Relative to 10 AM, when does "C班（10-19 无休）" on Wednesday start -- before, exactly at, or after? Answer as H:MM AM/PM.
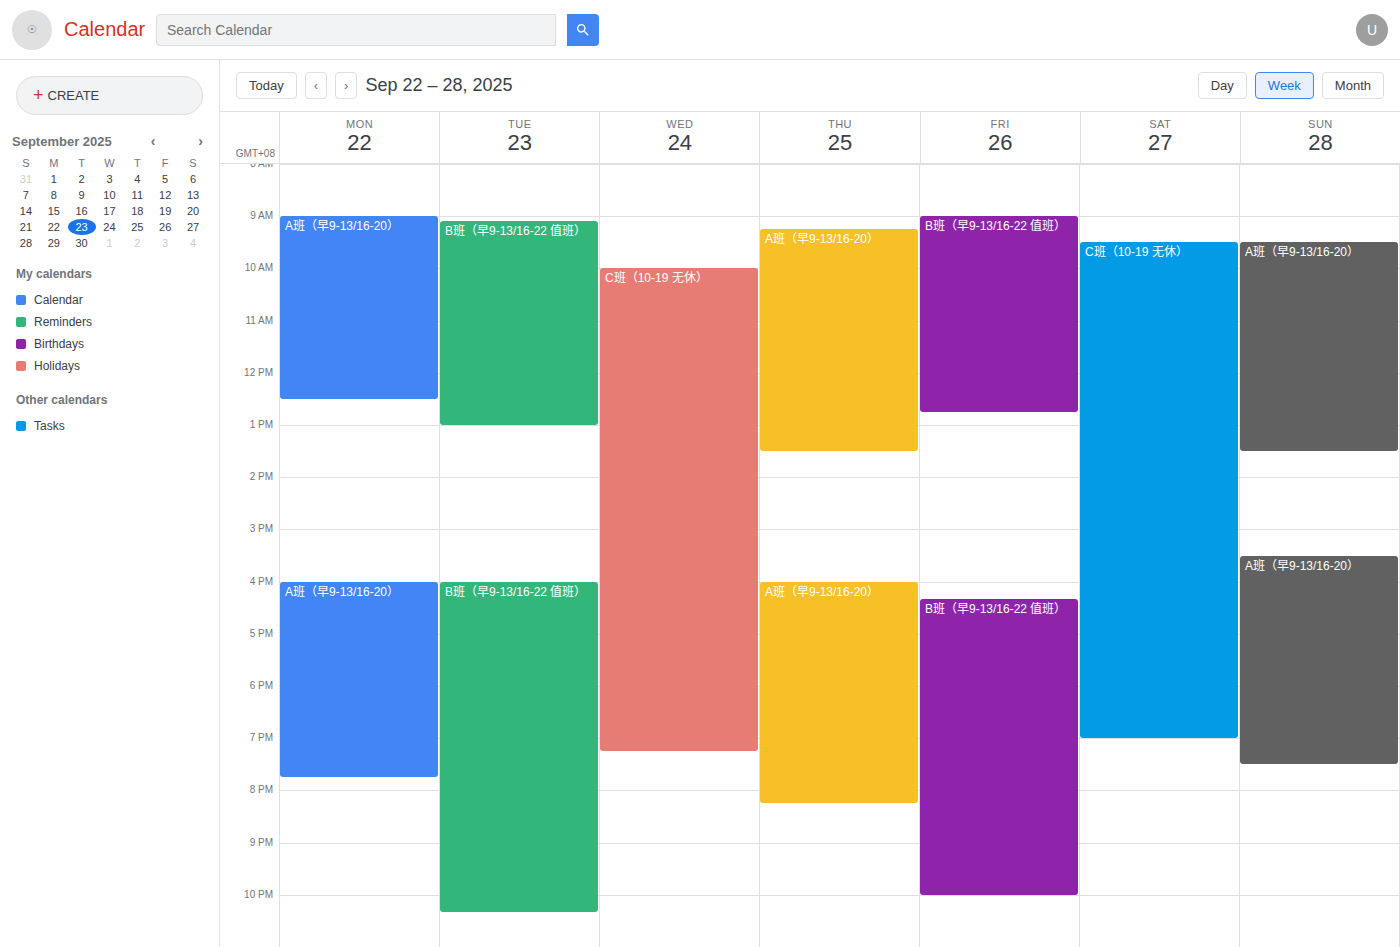
10:00 AM -- exactly at 10 AM, on the 10 AM line.